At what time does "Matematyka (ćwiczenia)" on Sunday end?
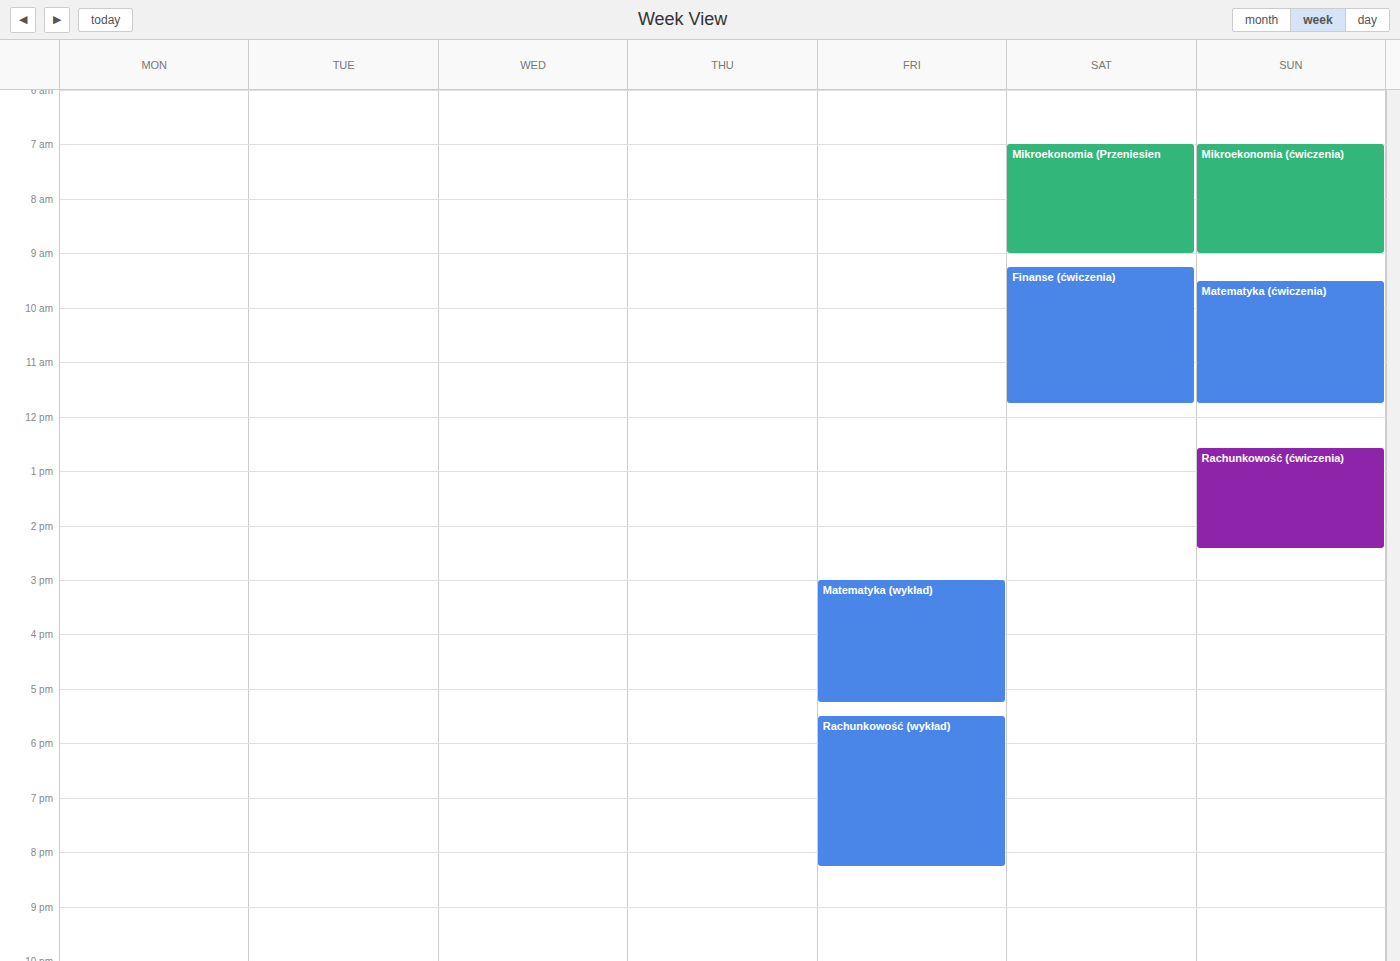
11:45